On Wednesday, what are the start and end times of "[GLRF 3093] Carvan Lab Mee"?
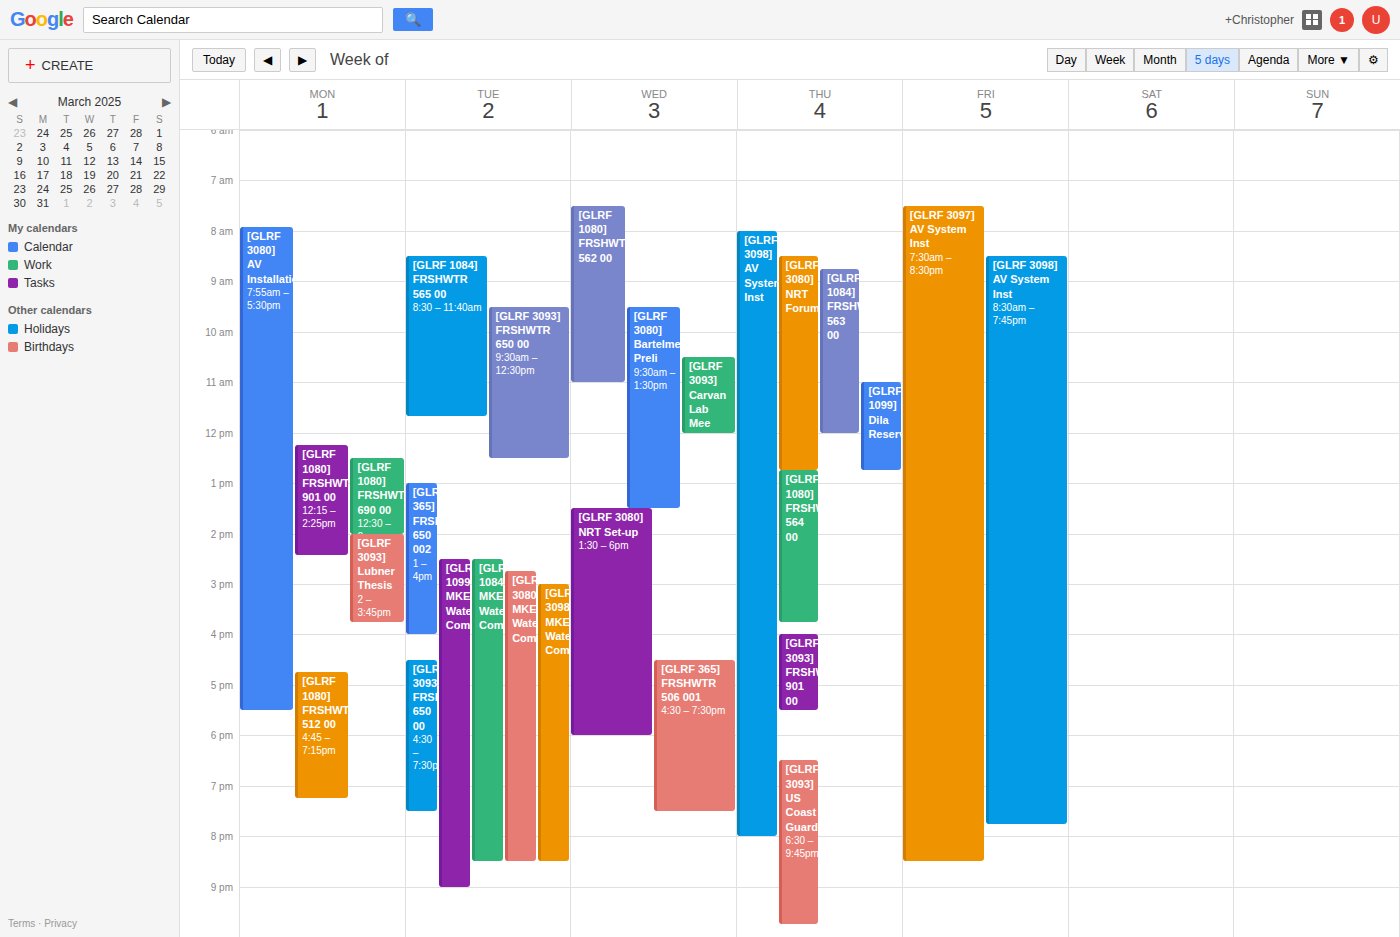
10:30 AM to 12:00 PM